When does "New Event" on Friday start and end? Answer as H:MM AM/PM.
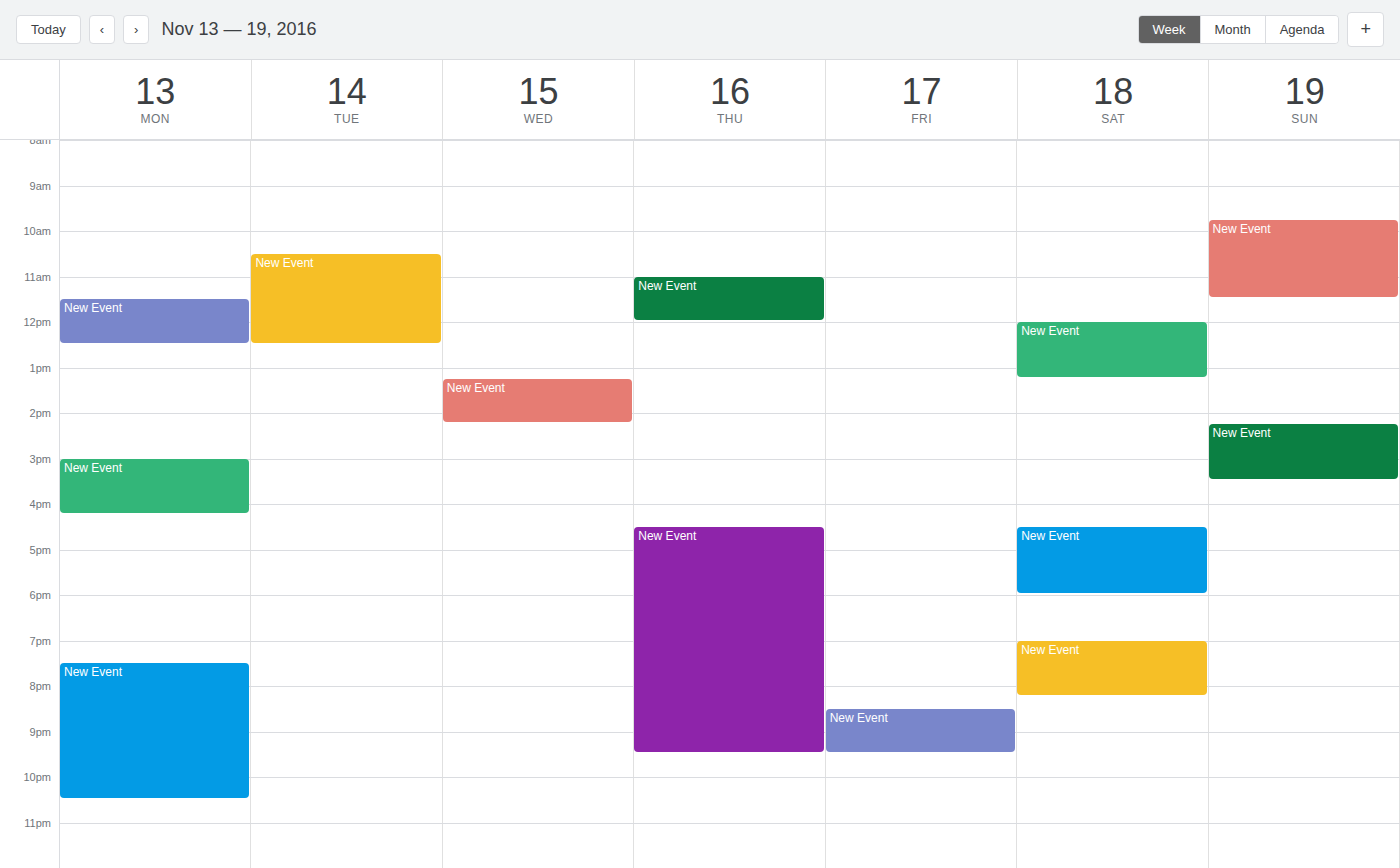
8:30 PM to 9:30 PM